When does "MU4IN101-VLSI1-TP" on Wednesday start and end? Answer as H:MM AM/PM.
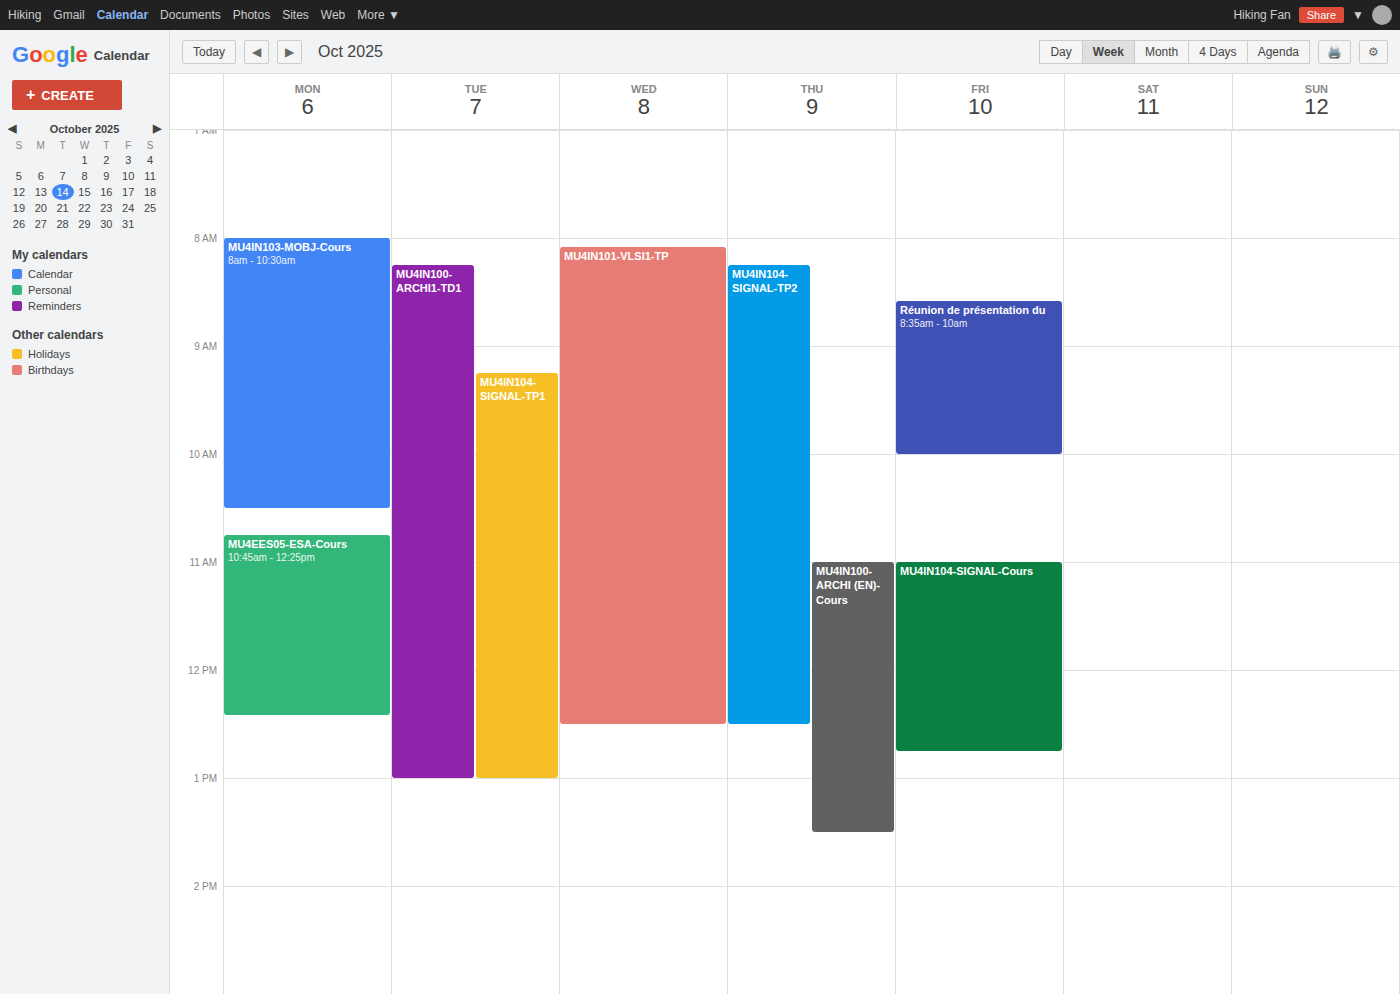
8:05 AM to 12:30 PM